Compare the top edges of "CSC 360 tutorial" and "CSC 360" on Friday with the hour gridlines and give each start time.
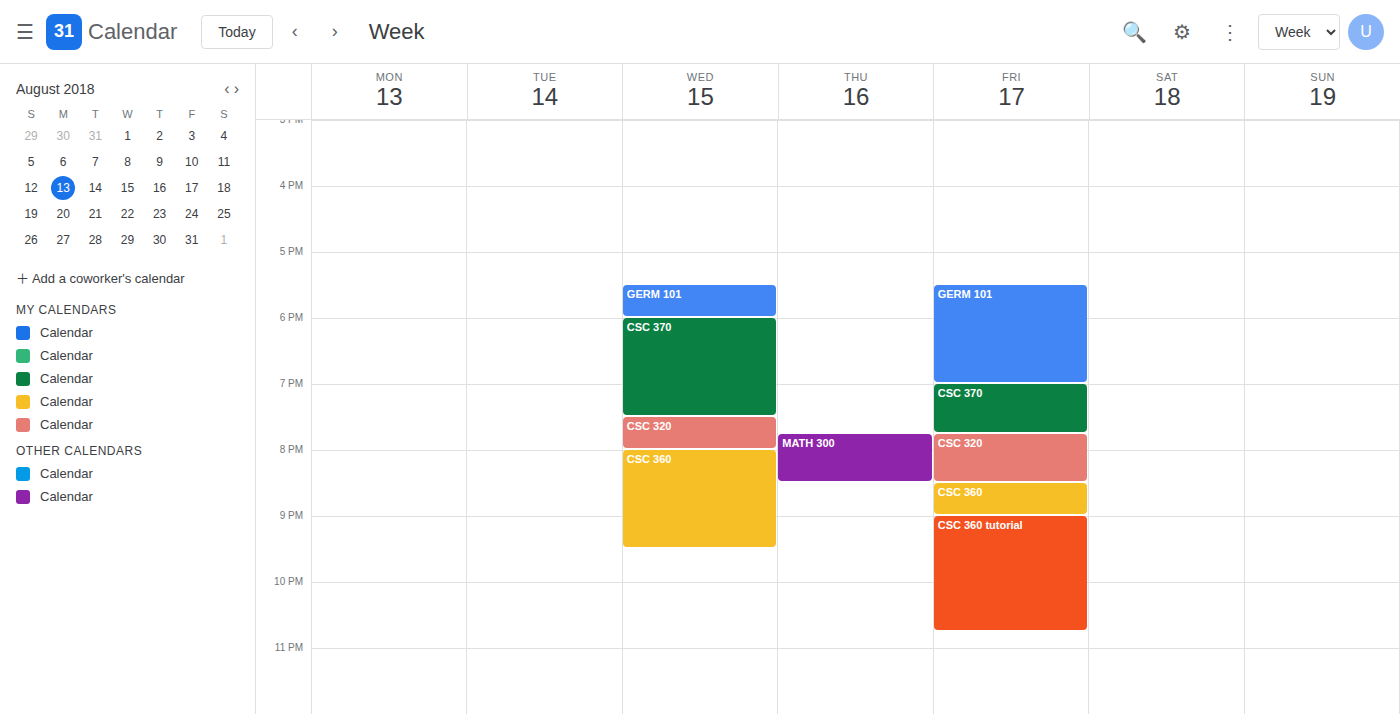
"CSC 360 tutorial": 9:00 PM, exactly on the 9 PM line. "CSC 360": 8:30 PM, halfway between the 8 PM and 9 PM lines.